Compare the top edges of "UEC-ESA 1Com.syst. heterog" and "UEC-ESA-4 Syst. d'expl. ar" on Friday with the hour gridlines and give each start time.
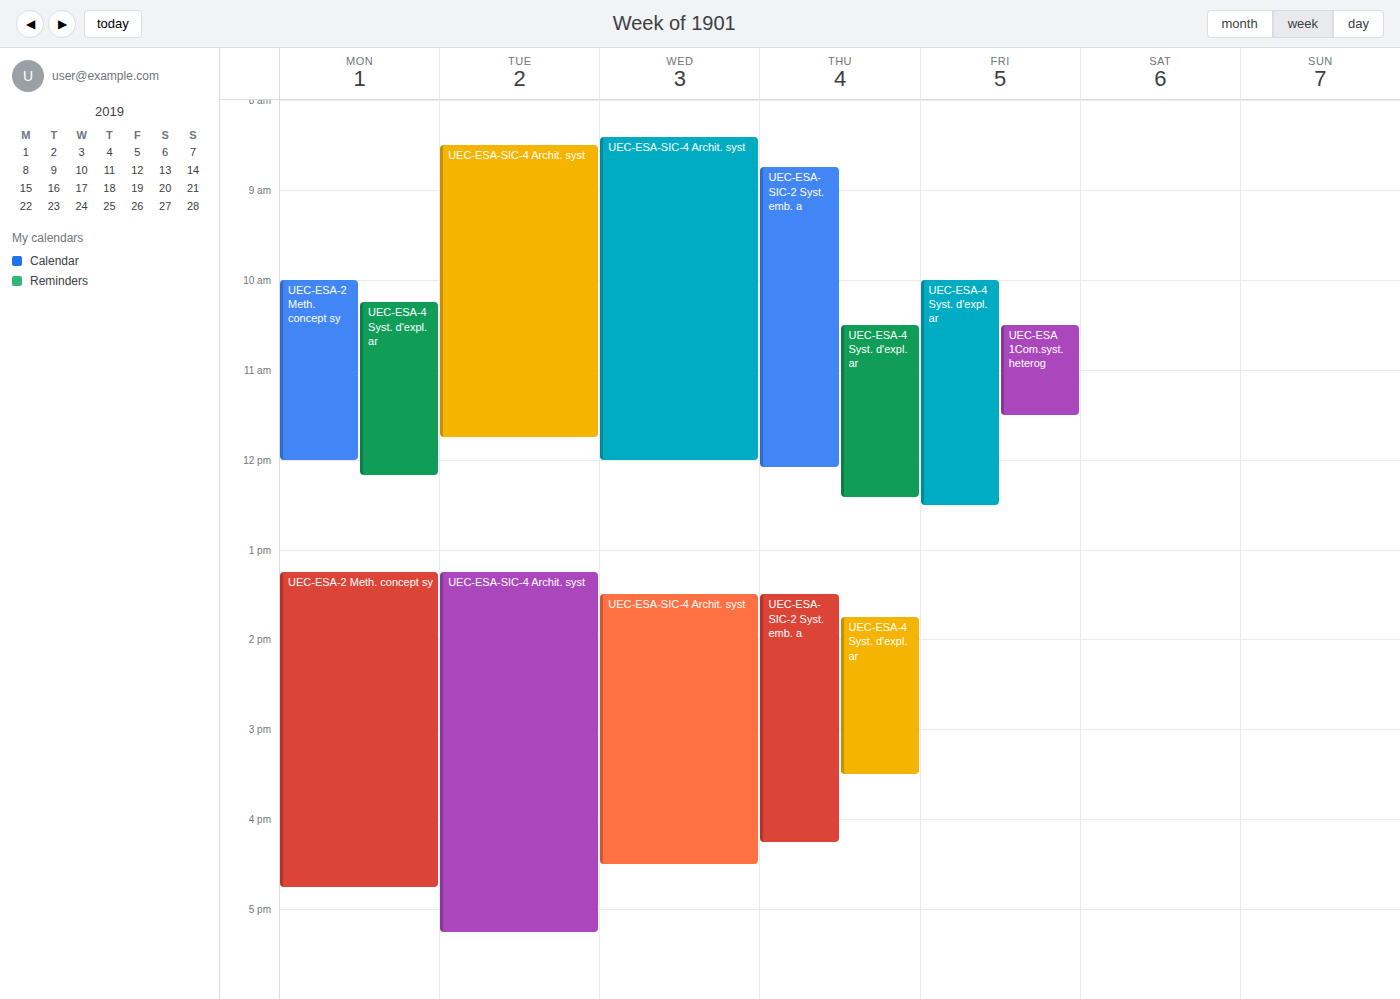
"UEC-ESA 1Com.syst. heterog": 10:30 AM, halfway between the 10 AM and 11 AM lines. "UEC-ESA-4 Syst. d'expl. ar": 10:00 AM, exactly on the 10 AM line.